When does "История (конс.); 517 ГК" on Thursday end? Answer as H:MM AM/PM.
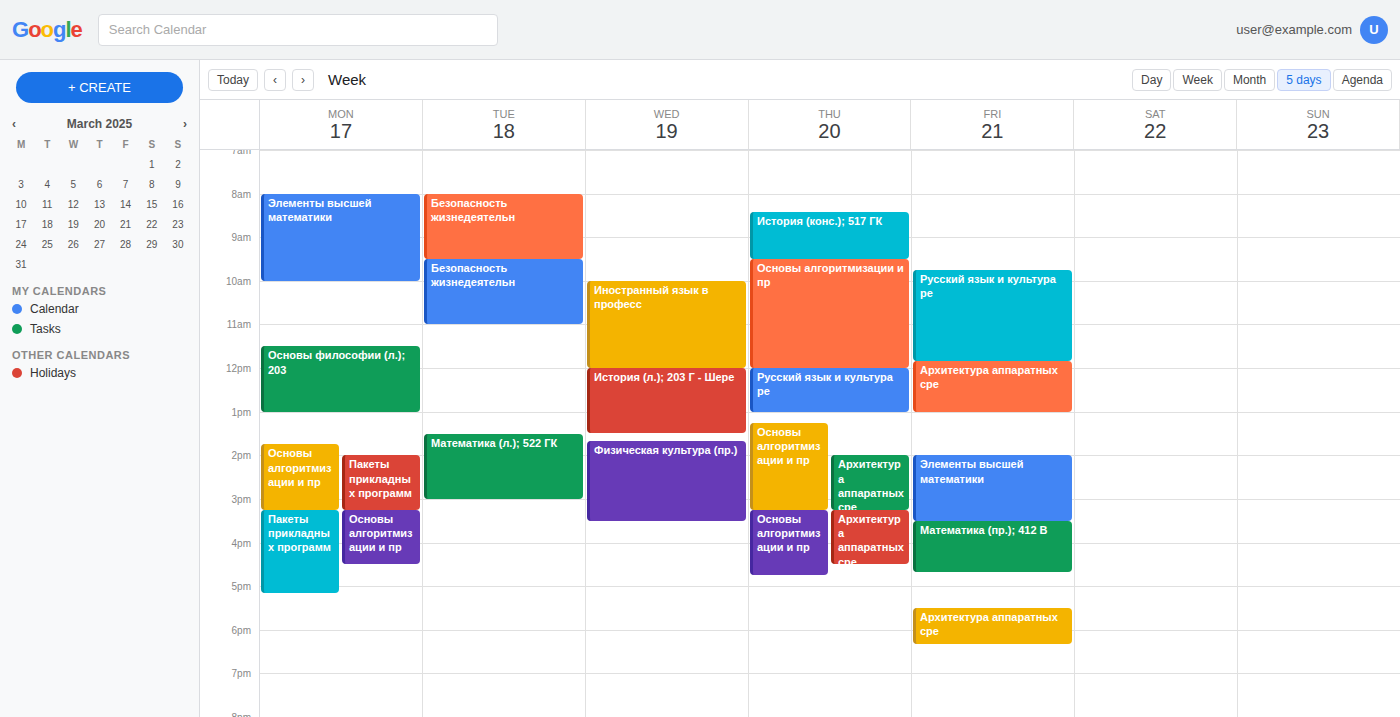
9:30 AM